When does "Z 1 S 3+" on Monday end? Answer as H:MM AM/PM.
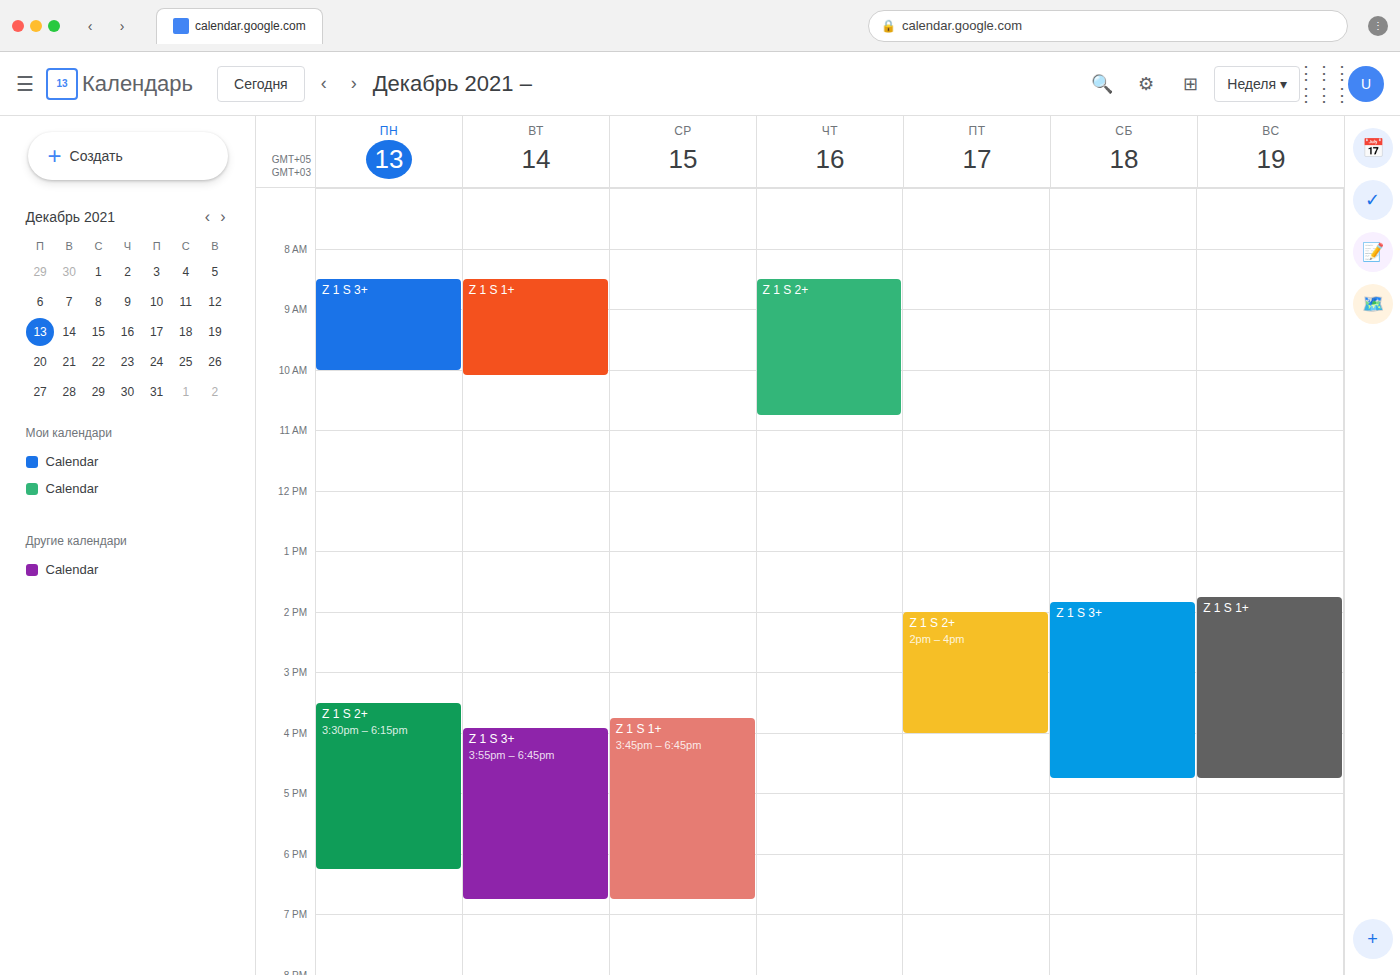
10:00 AM